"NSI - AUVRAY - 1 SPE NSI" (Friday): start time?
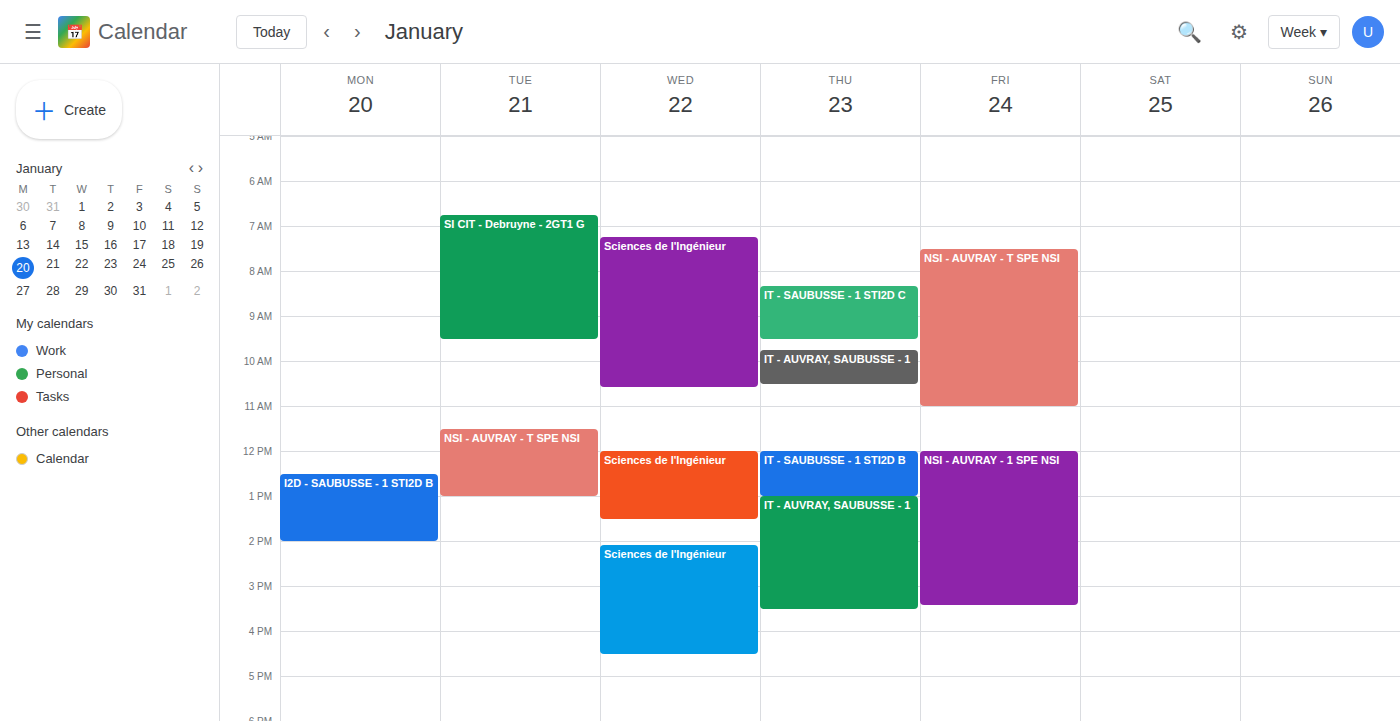
12:00 PM